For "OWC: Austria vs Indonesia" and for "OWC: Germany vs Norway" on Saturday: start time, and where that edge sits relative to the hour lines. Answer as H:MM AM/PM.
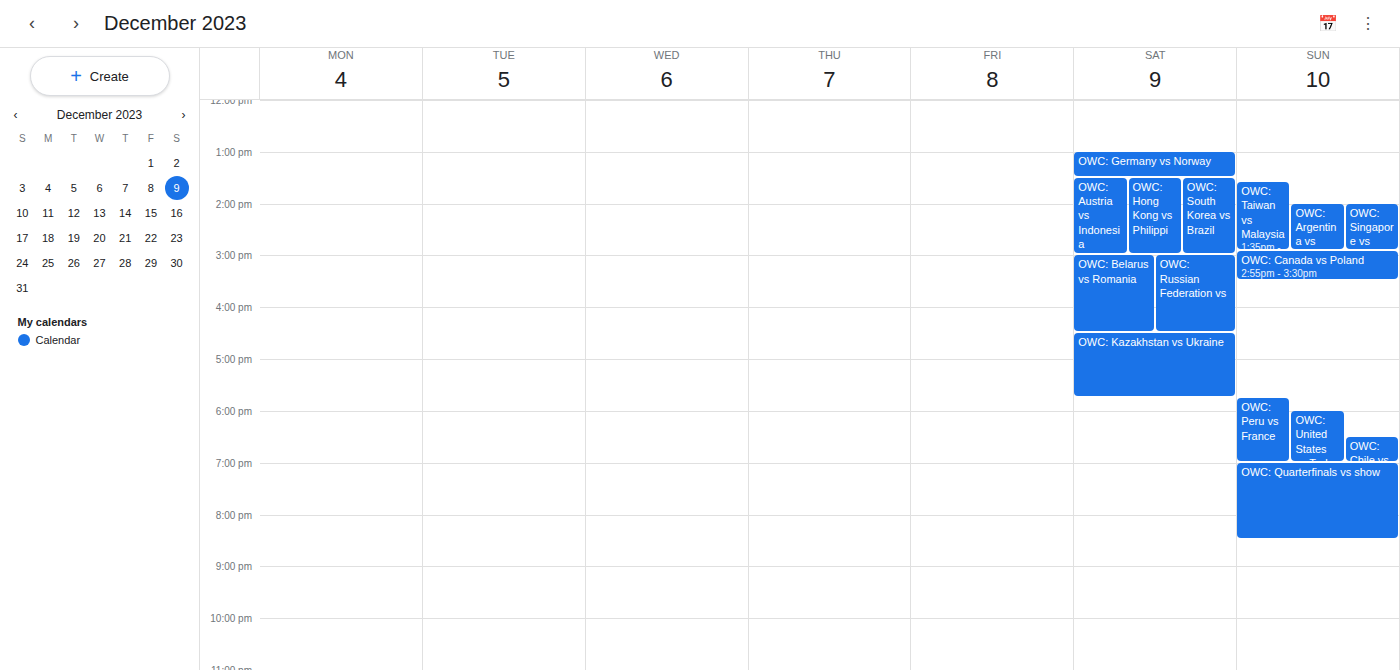
"OWC: Austria vs Indonesia": 1:30 PM, halfway between the 1 PM and 2 PM lines. "OWC: Germany vs Norway": 1:00 PM, exactly on the 1 PM line.